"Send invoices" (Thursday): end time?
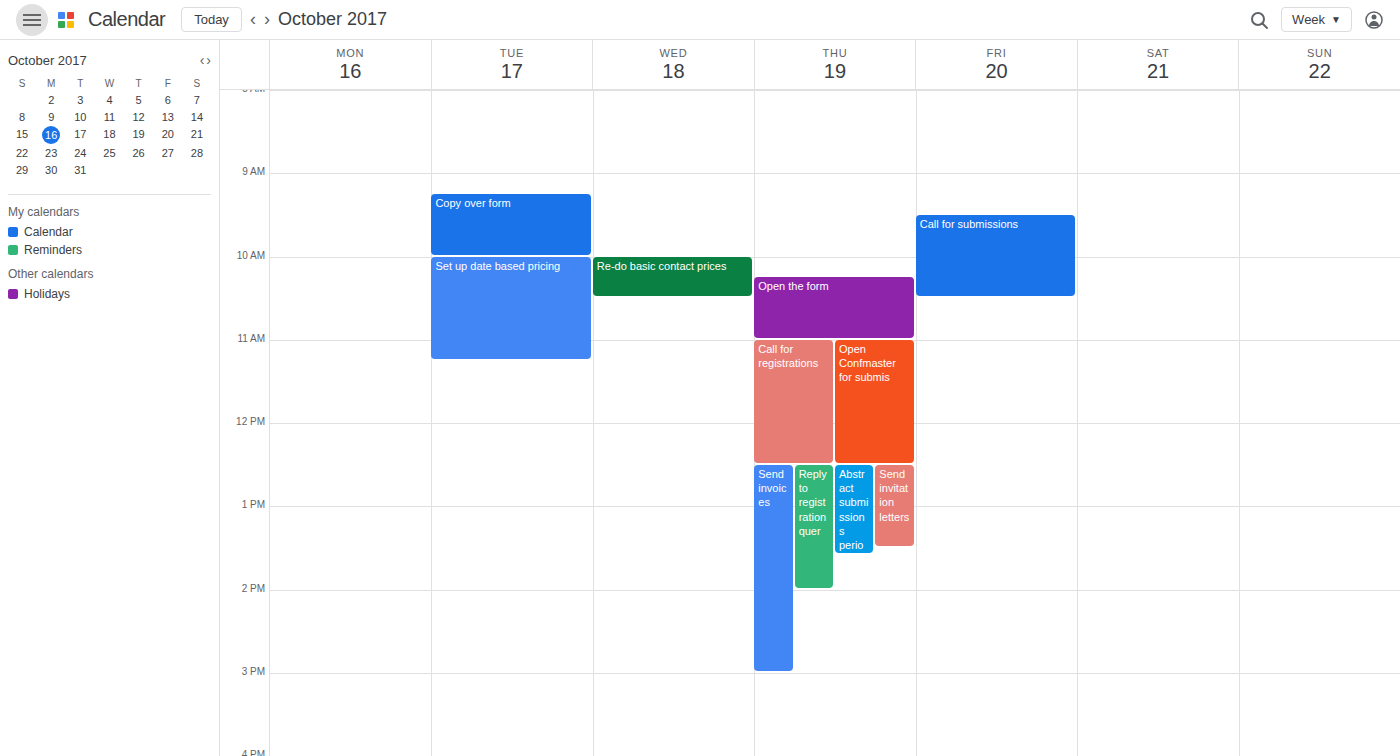
3:00 PM